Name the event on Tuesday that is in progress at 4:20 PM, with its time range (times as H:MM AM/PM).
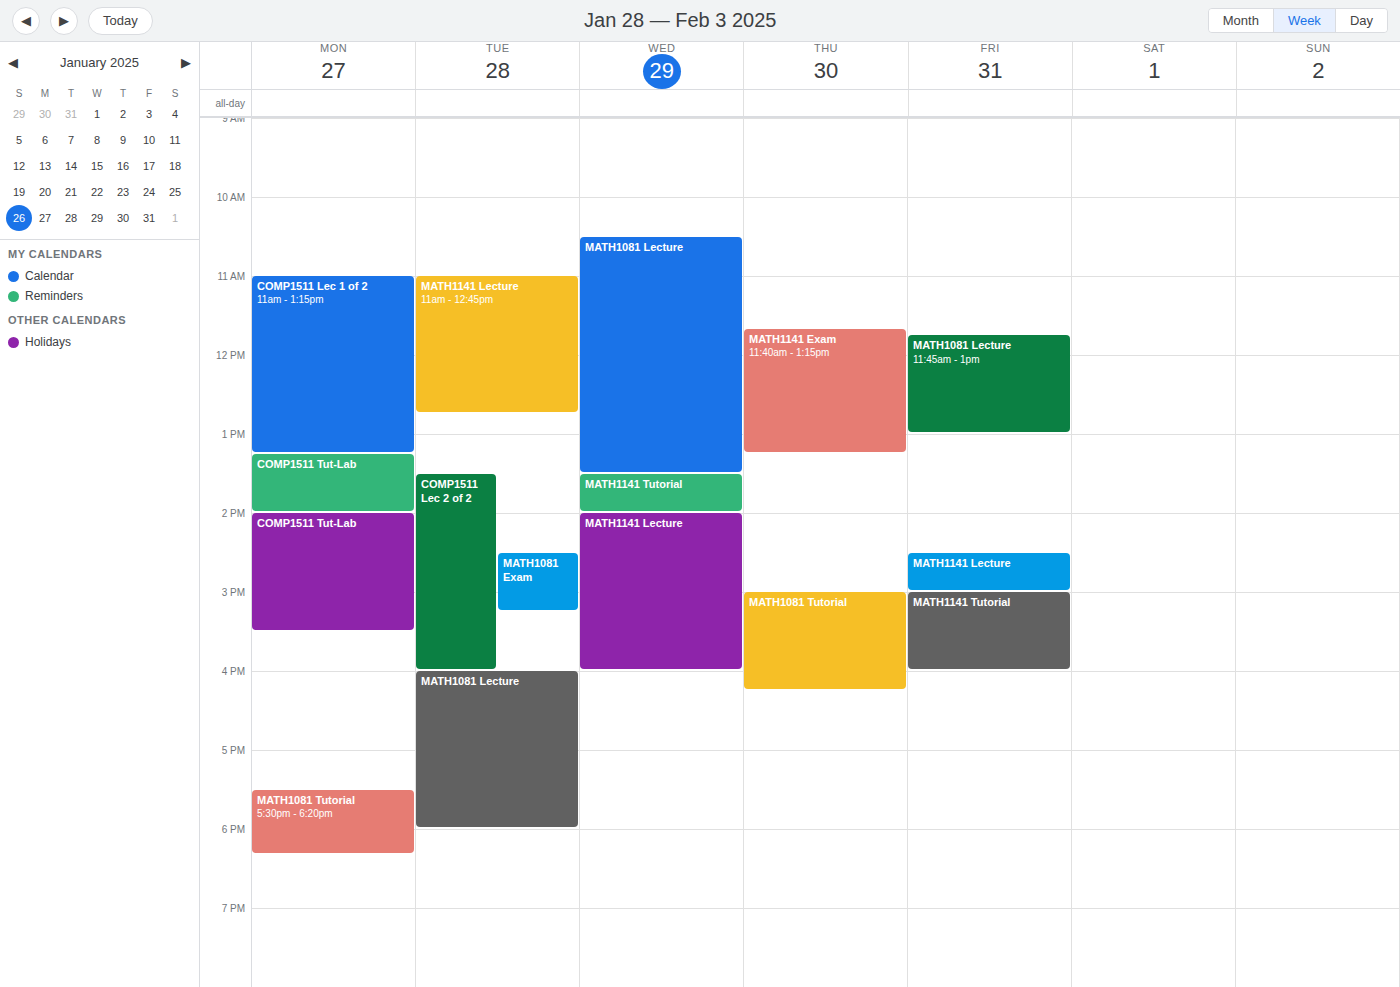
"MATH1081 Lecture", 4:00 PM to 6:00 PM